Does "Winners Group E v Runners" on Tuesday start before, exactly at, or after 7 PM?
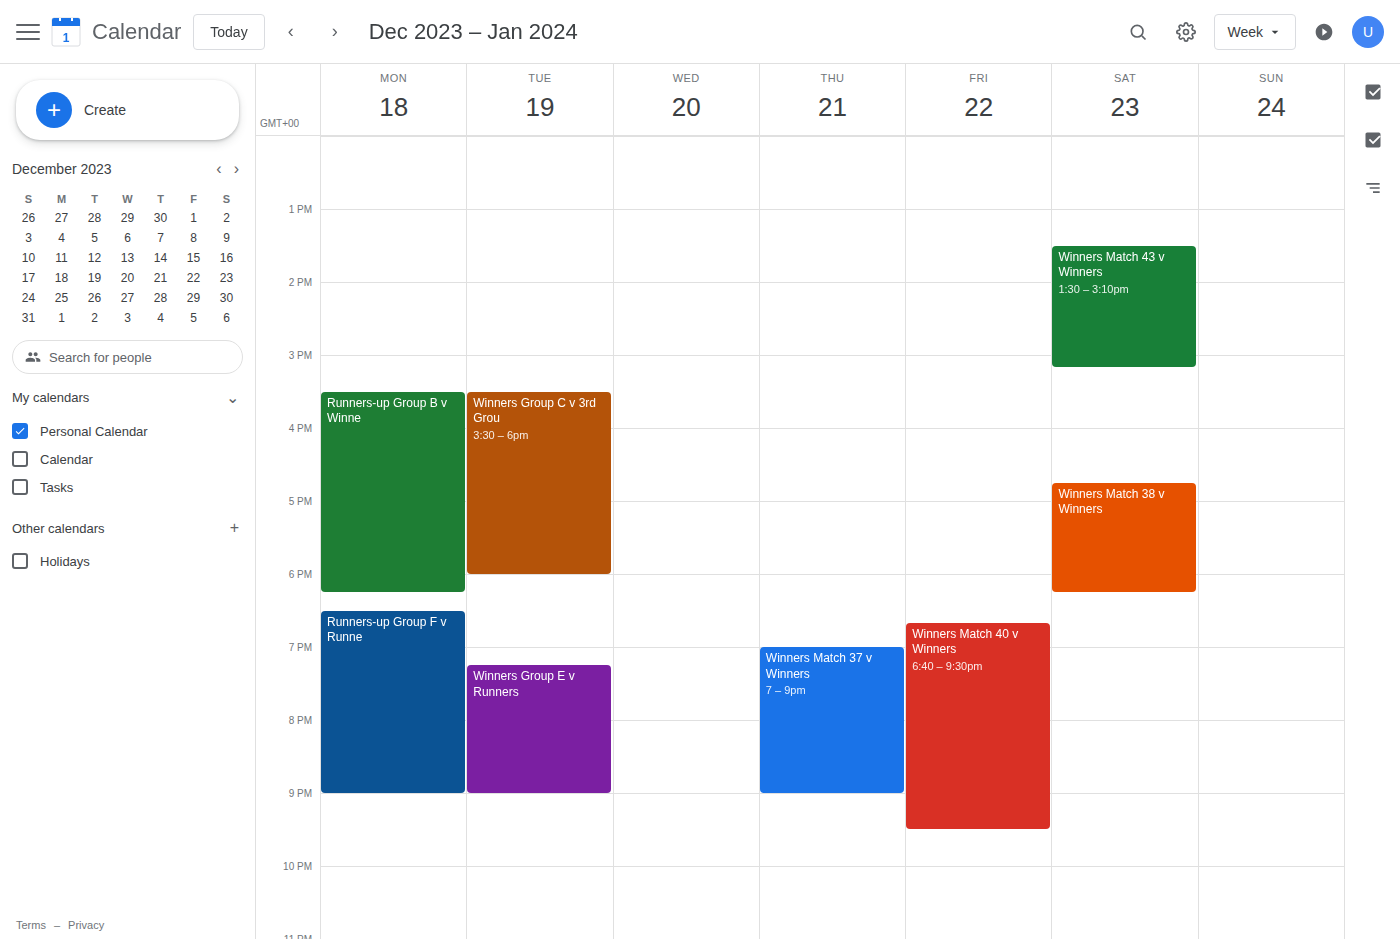
7:15 PM -- after 7 PM, 15 minutes below the 7 PM line.